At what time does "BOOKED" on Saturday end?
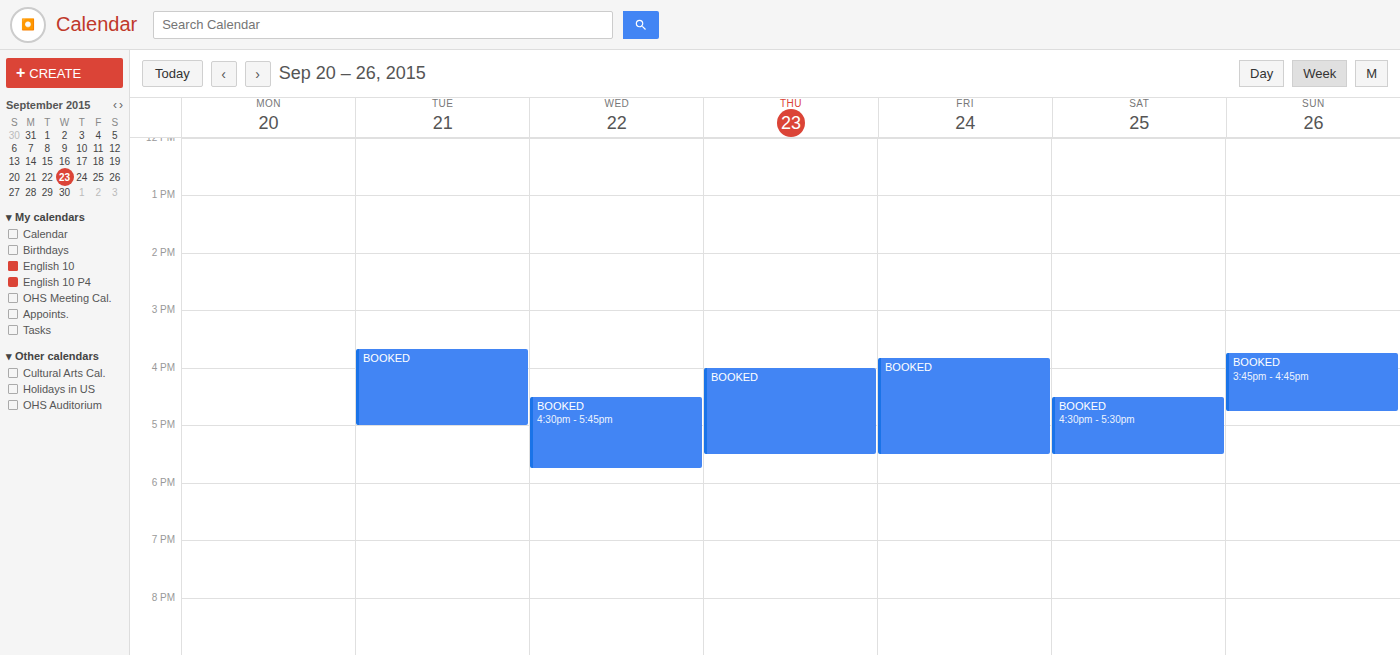
17:30